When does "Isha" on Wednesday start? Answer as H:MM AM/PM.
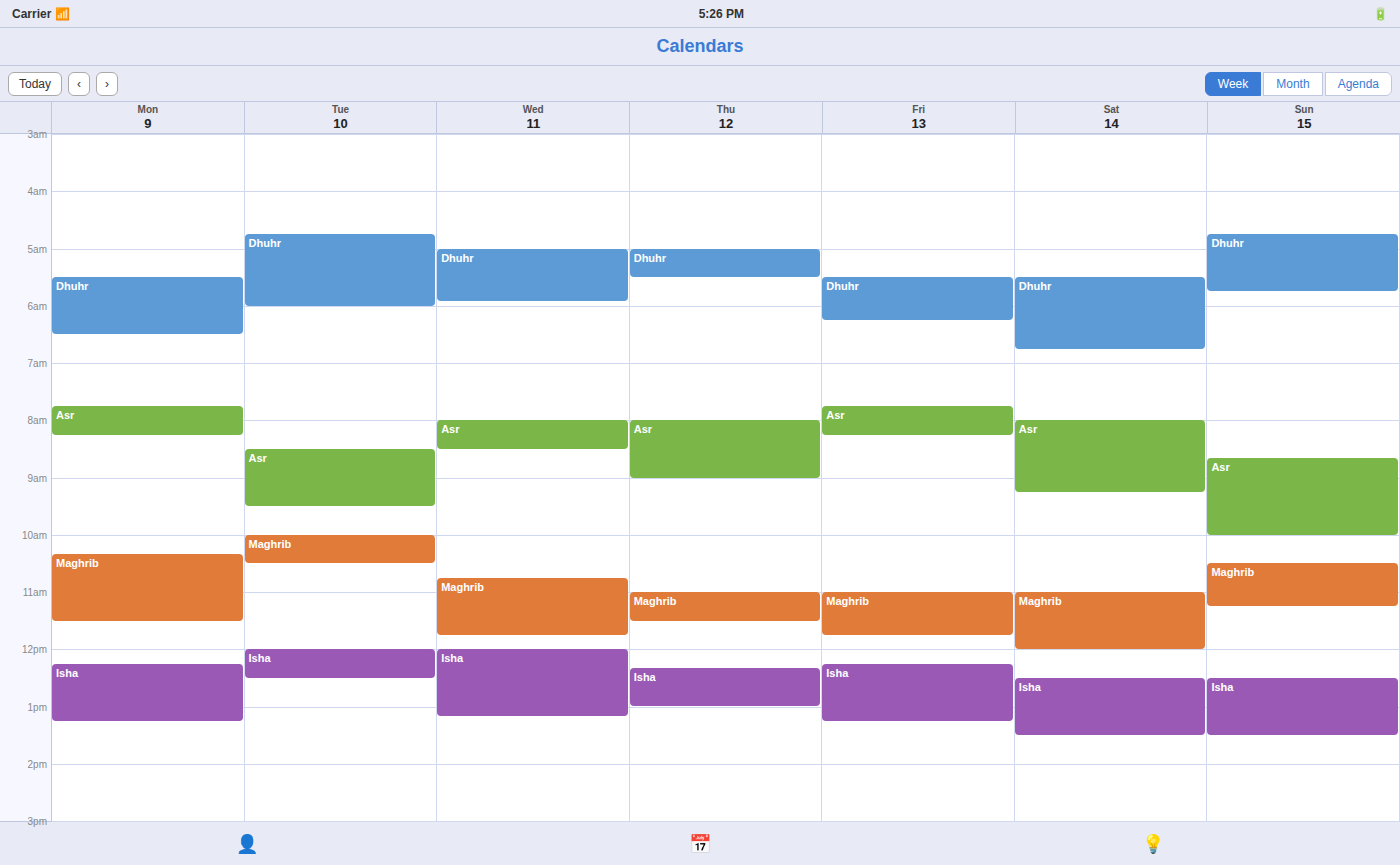
12:00 PM